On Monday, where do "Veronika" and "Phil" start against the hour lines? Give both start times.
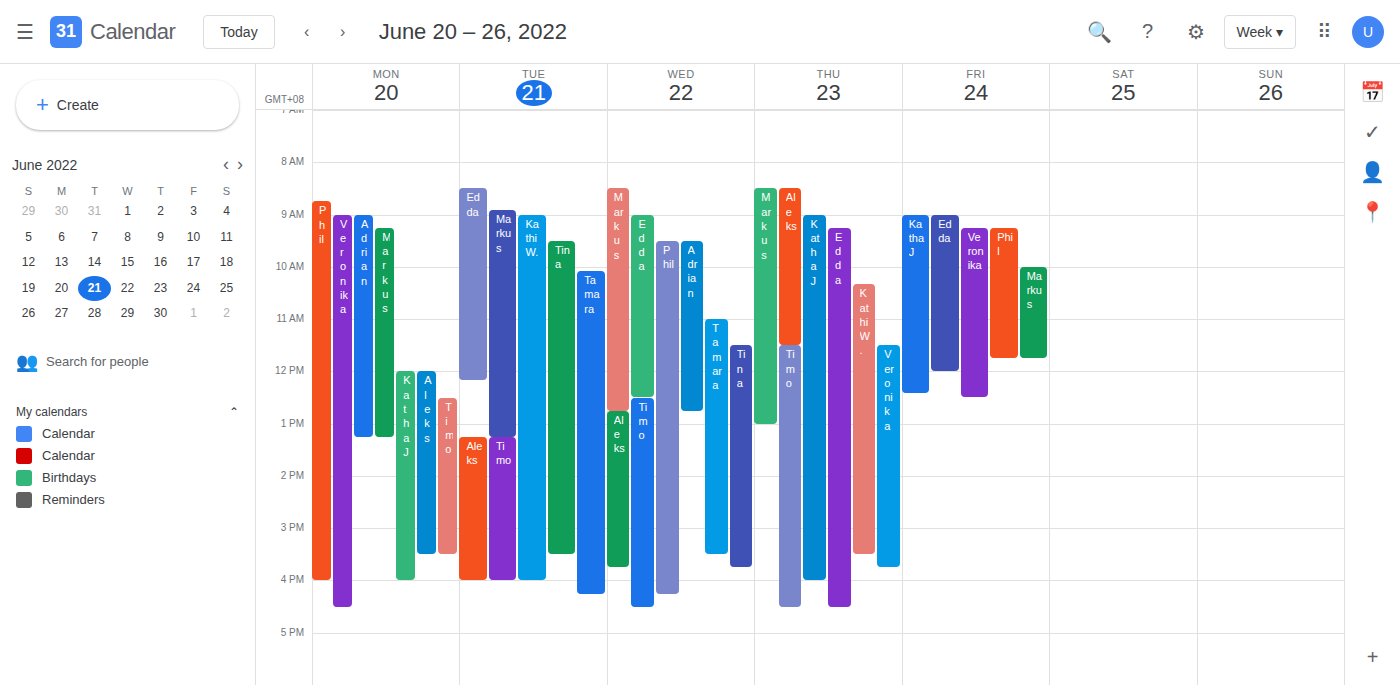
"Veronika": 9:00 AM, exactly on the 9 AM line. "Phil": 8:45 AM, neither: three quarters of the way from the 8 AM line to the 9 AM line.